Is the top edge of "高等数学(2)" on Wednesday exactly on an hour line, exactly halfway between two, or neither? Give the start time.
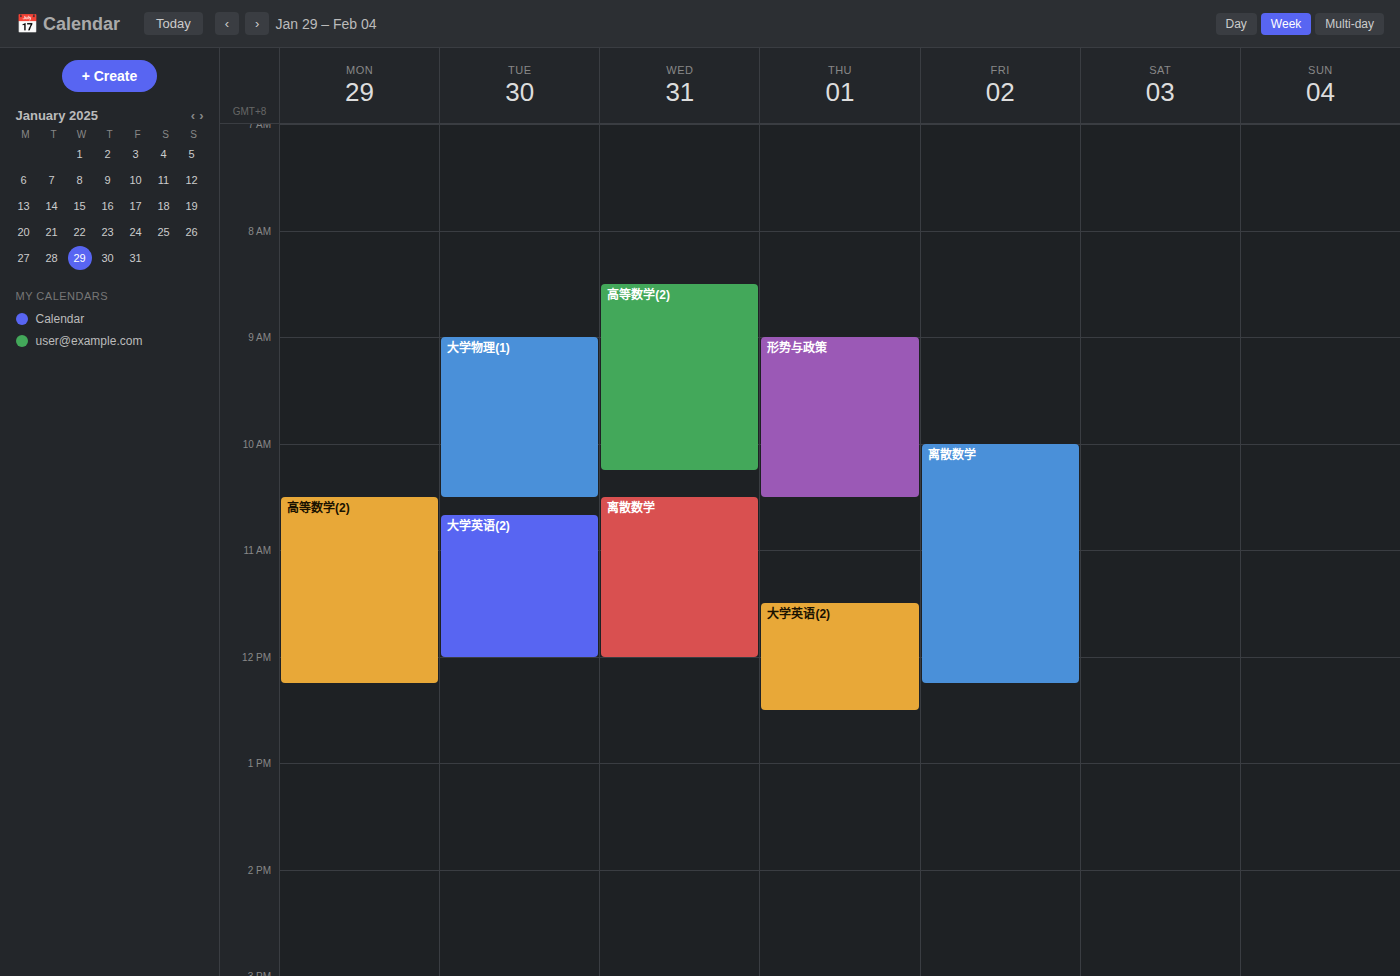
8:30 AM -- halfway between the 8 AM and 9 AM lines.